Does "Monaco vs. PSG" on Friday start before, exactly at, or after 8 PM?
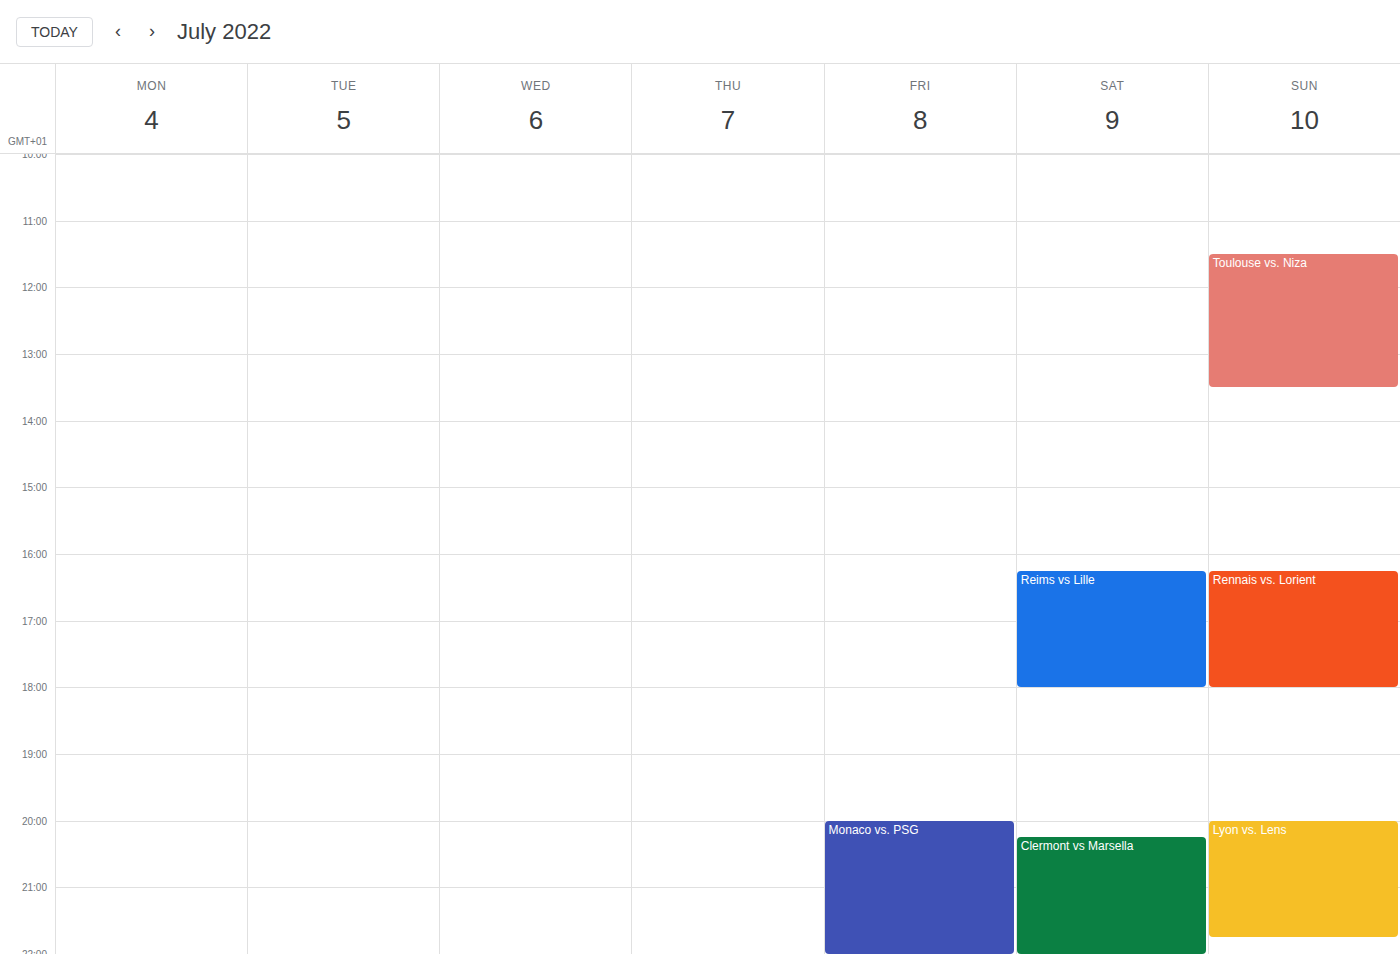
8:00 PM -- exactly at 8 PM, on the 8 PM line.